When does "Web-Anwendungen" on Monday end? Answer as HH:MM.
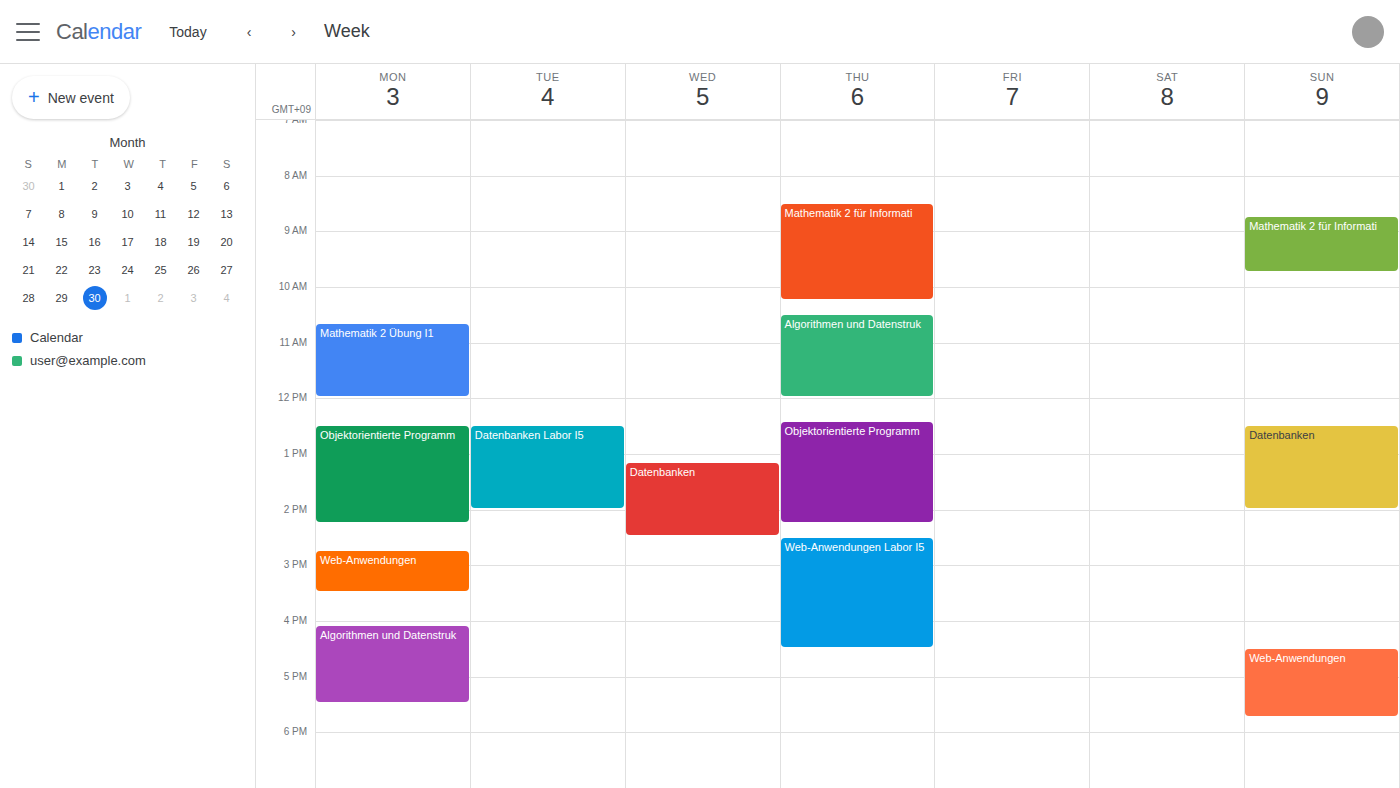
15:30